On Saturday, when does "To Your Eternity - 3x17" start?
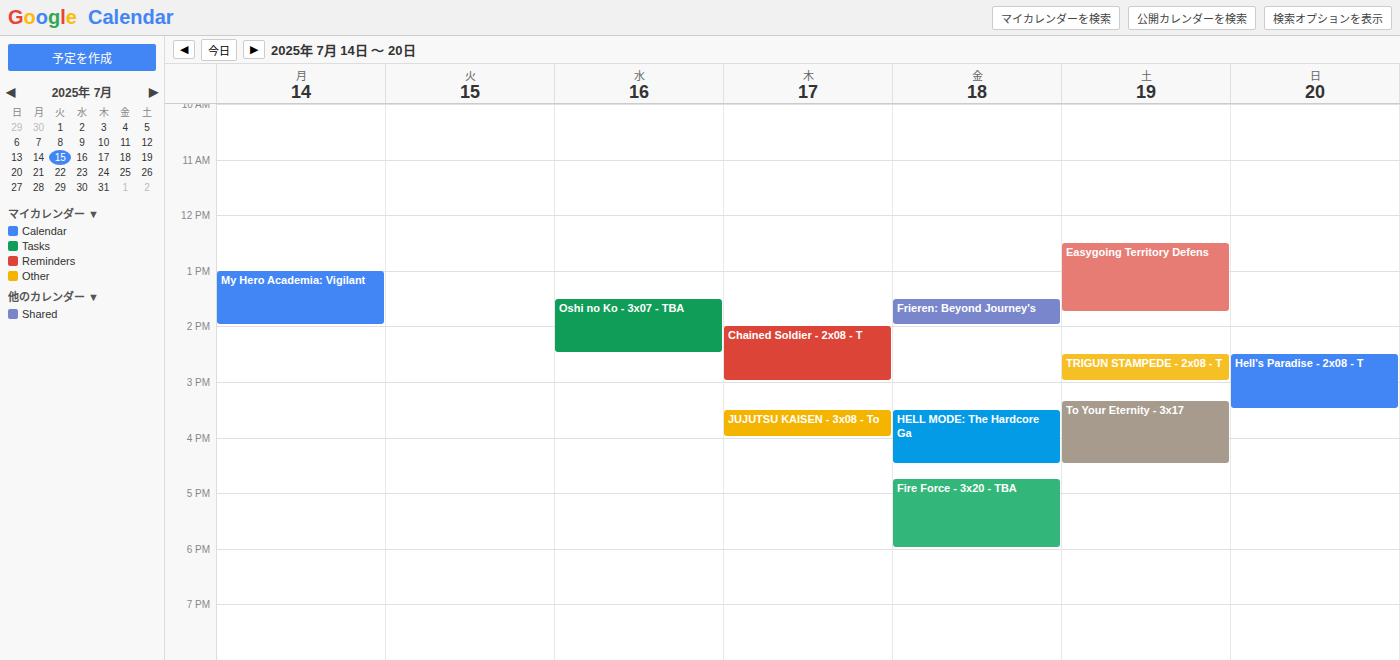
3:20 PM